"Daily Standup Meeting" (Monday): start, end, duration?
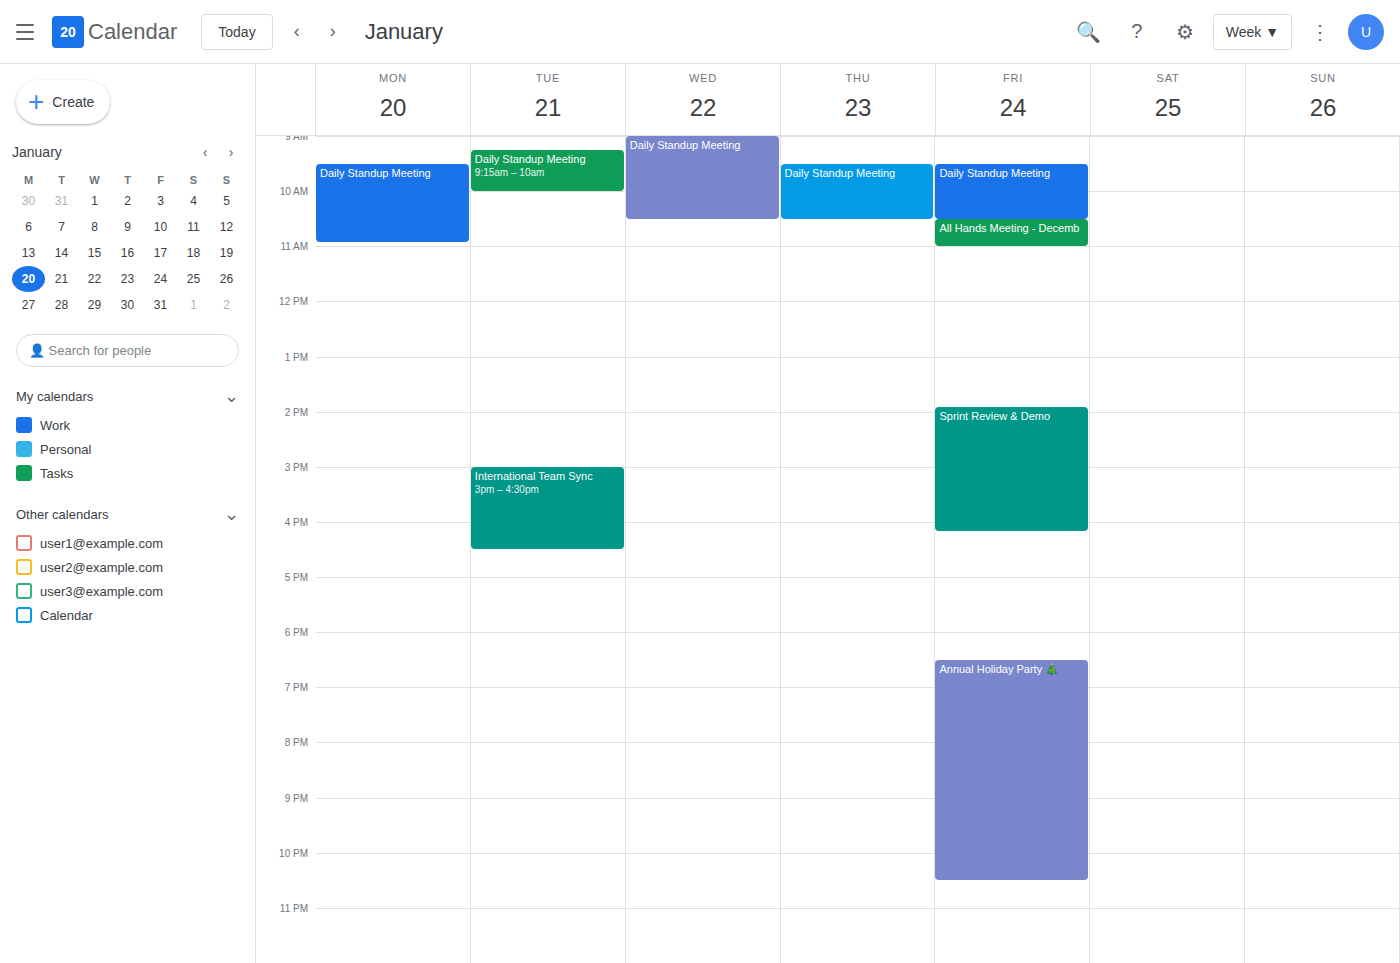
9:30 AM to 10:55 AM, 1 hour 25 minutes